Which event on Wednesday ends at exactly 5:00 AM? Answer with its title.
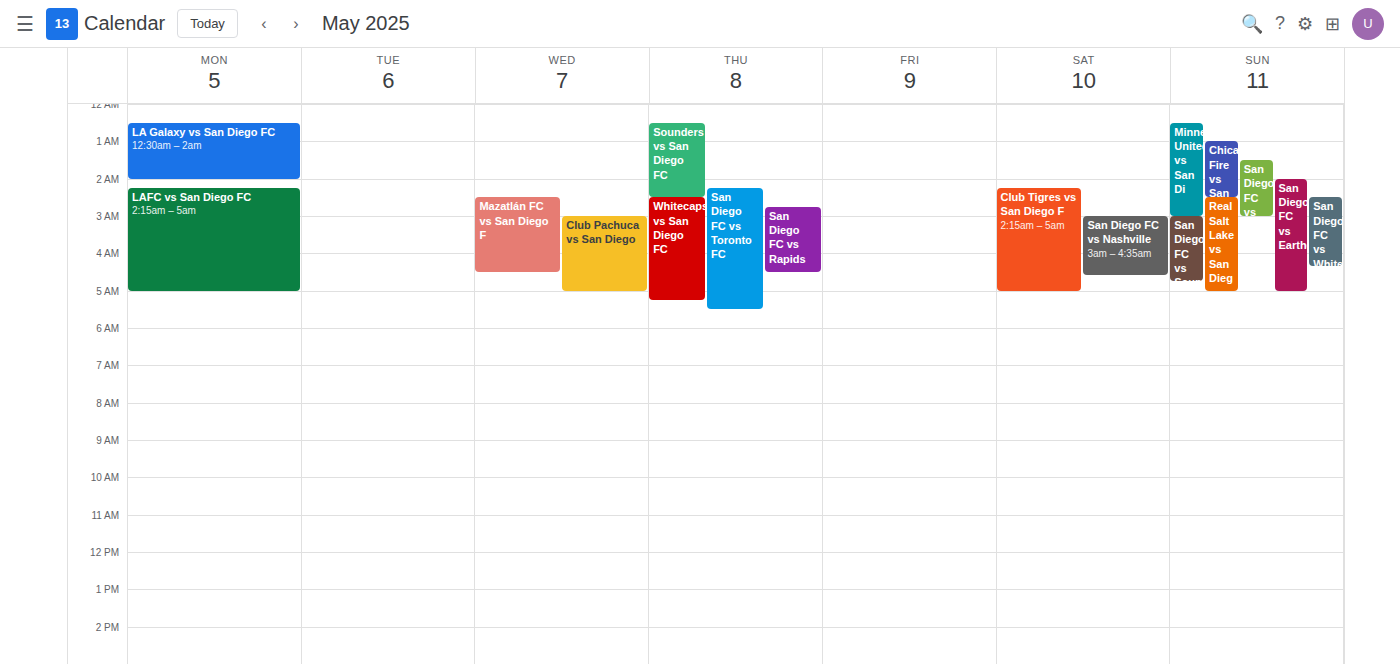
"Club Pachuca vs San Diego"